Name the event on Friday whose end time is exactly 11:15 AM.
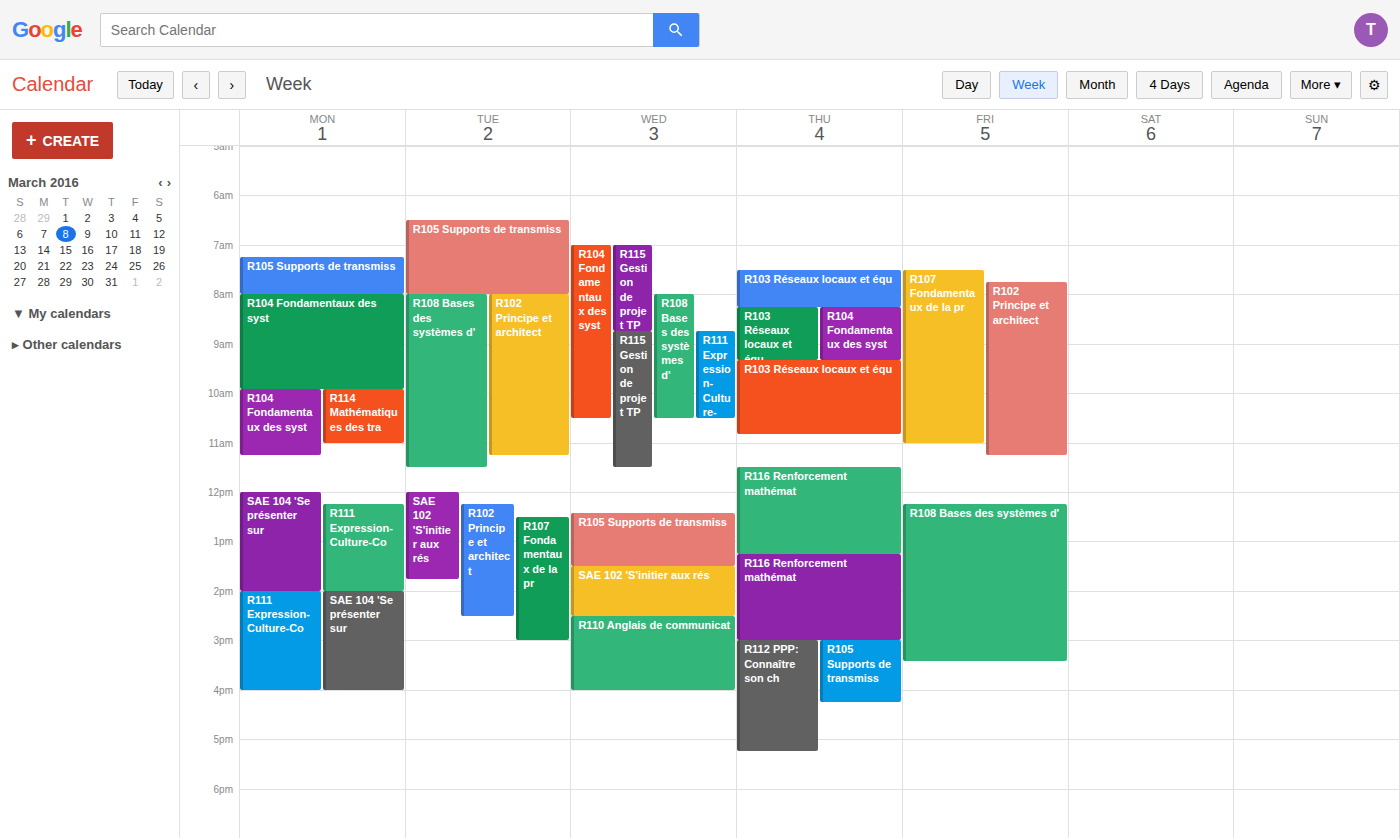
"R102 Principe et architect"